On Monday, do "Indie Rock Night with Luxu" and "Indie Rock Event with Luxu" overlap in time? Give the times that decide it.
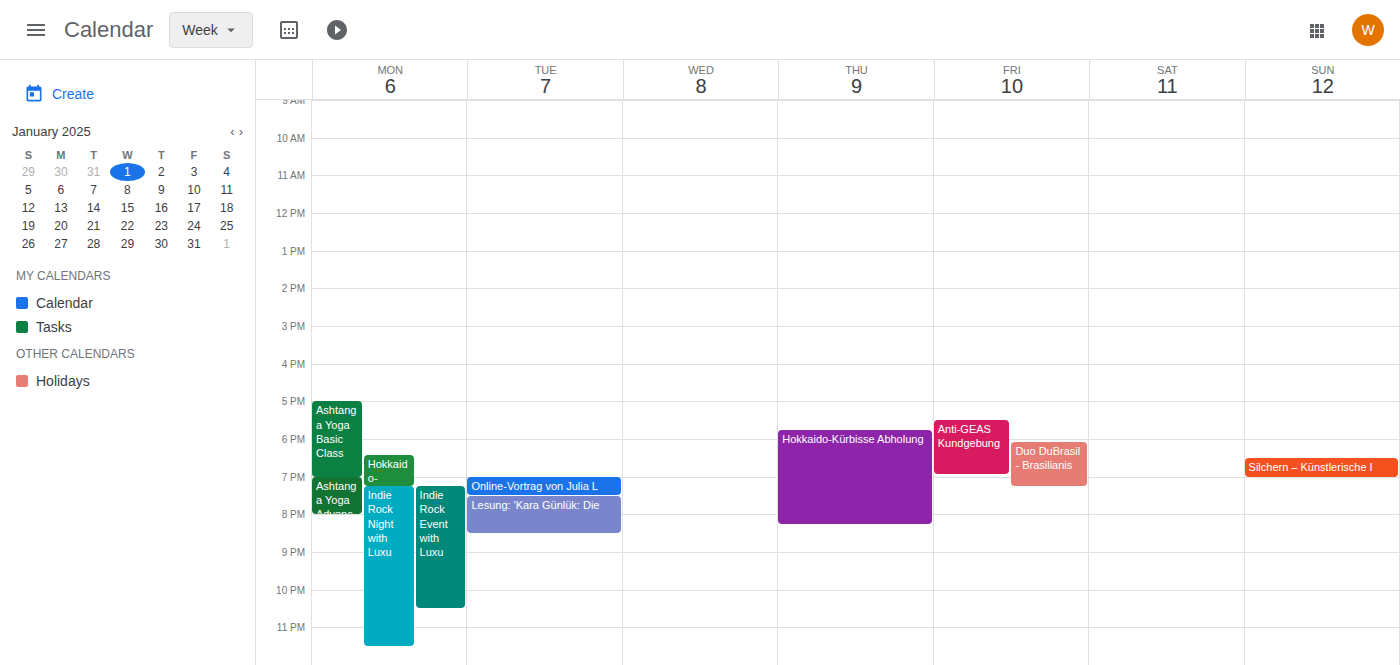
"Indie Rock Event with Luxu" runs 7:15 PM to 10:30 PM, inside "Indie Rock Night with Luxu" -- they overlap.